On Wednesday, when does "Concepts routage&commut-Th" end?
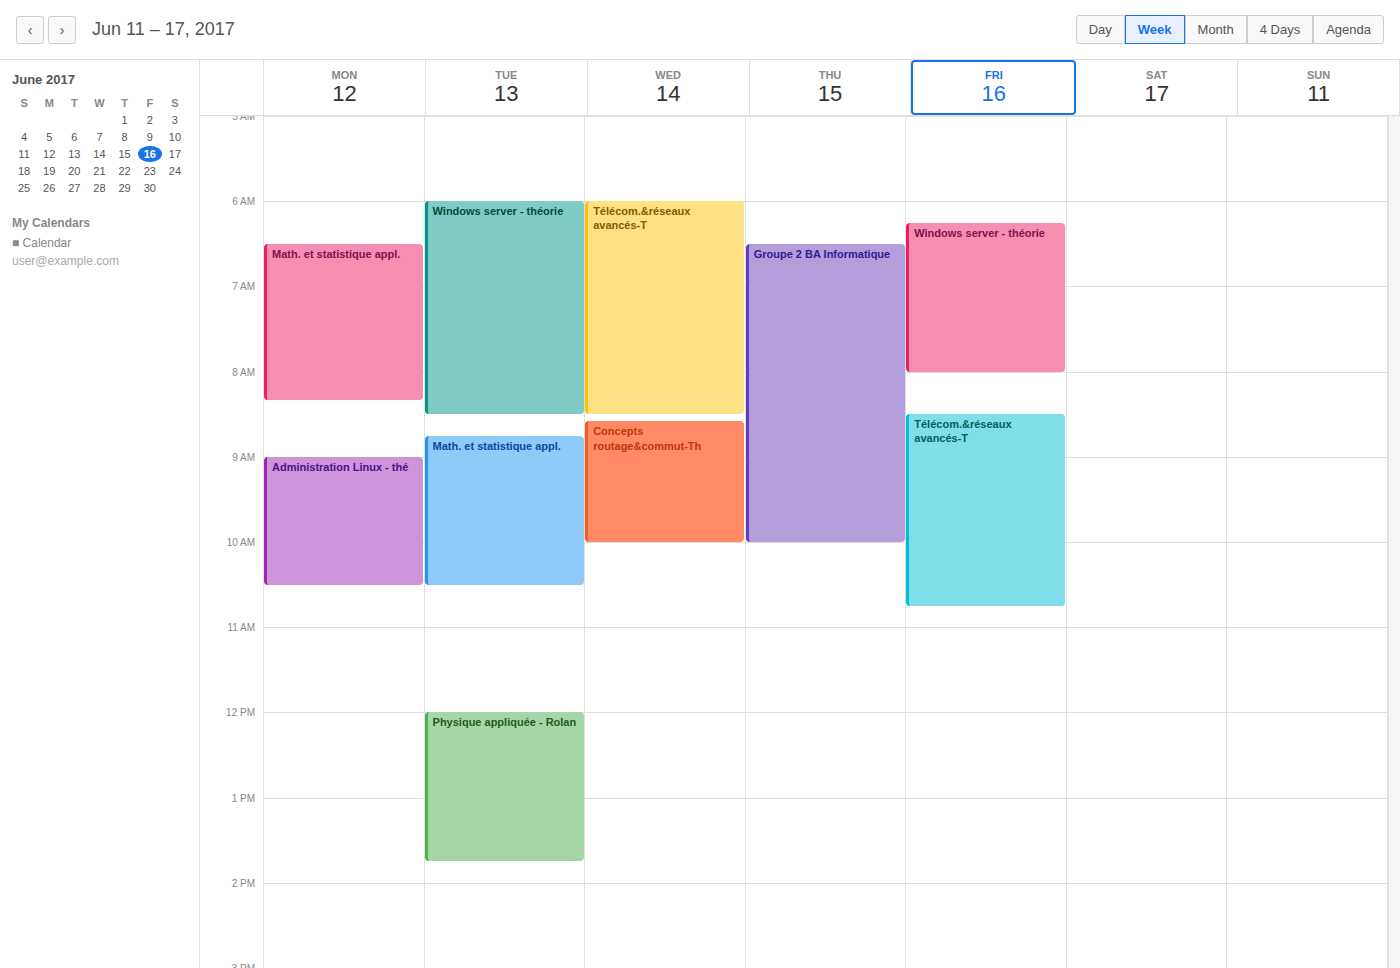
10:00 AM